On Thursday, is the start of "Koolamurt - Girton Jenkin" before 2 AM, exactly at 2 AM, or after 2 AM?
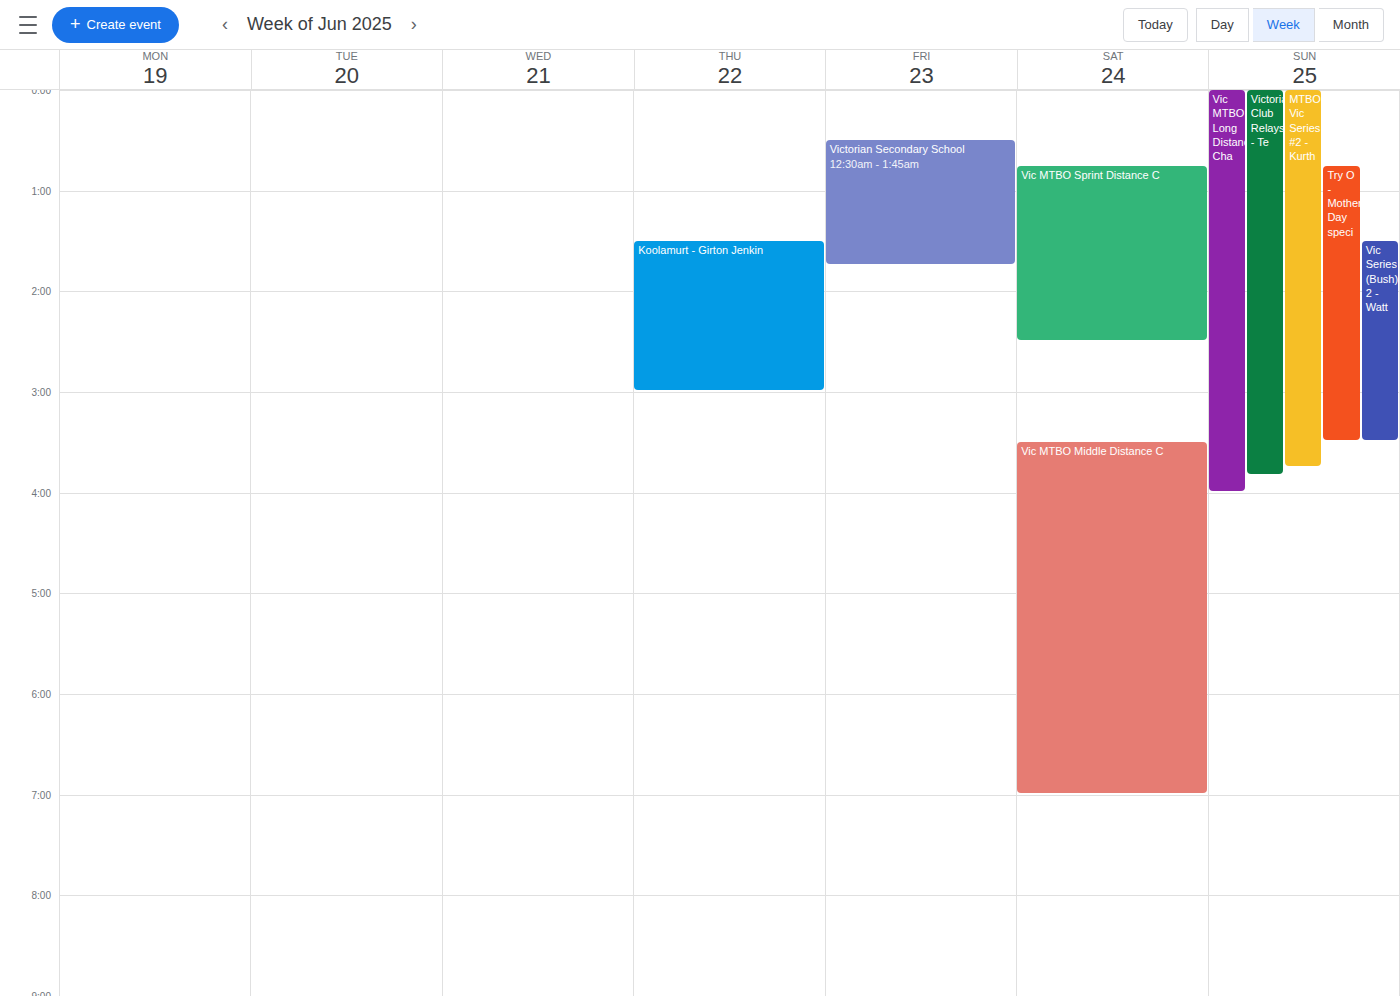
1:30 AM -- before 2 AM, 30 minutes above the 2 AM line.